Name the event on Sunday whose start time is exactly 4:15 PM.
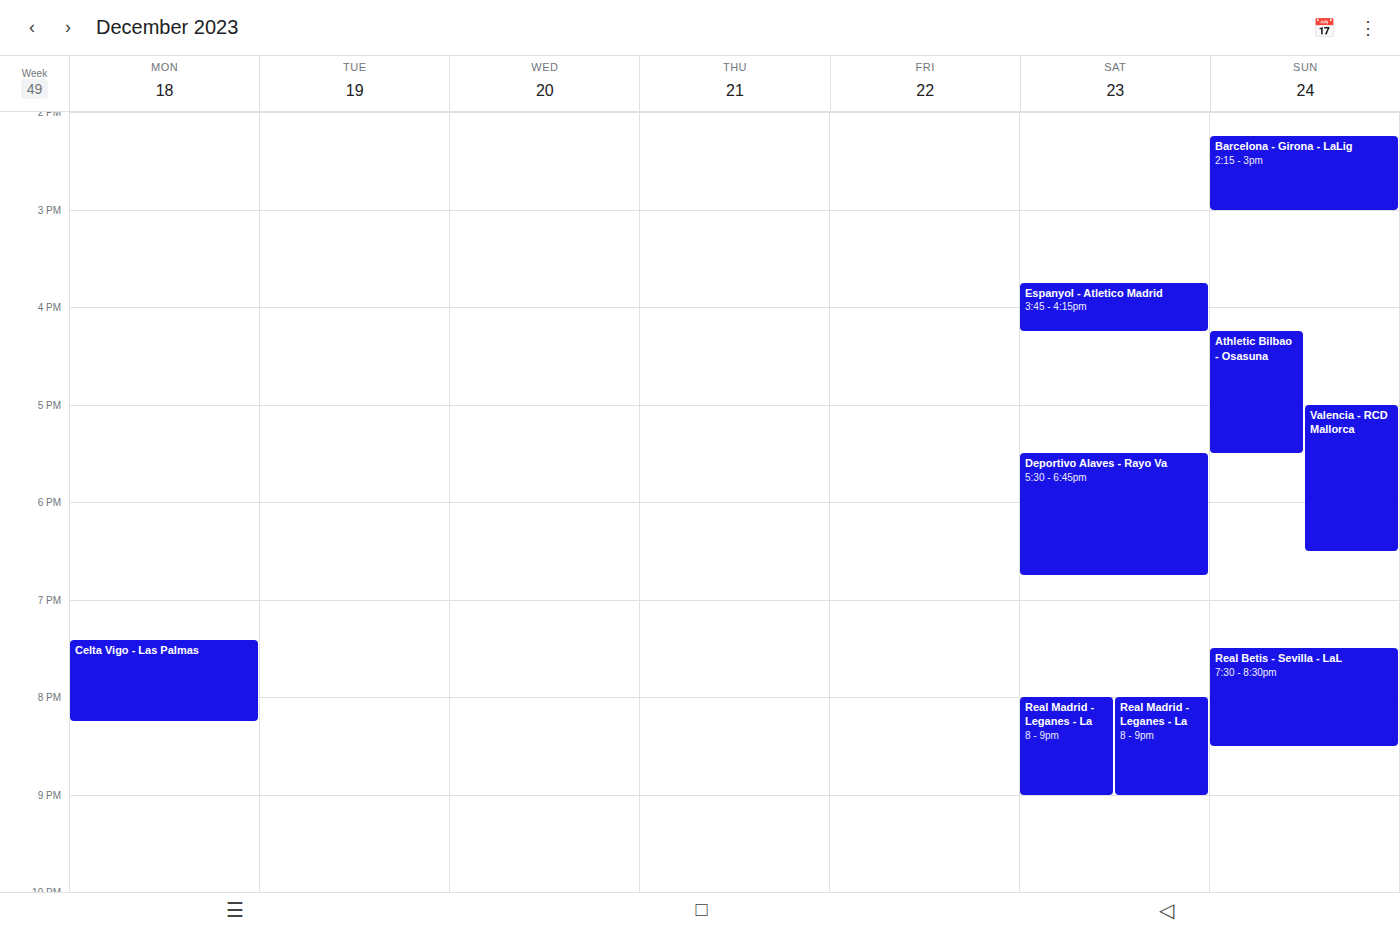
"Athletic Bilbao - Osasuna"